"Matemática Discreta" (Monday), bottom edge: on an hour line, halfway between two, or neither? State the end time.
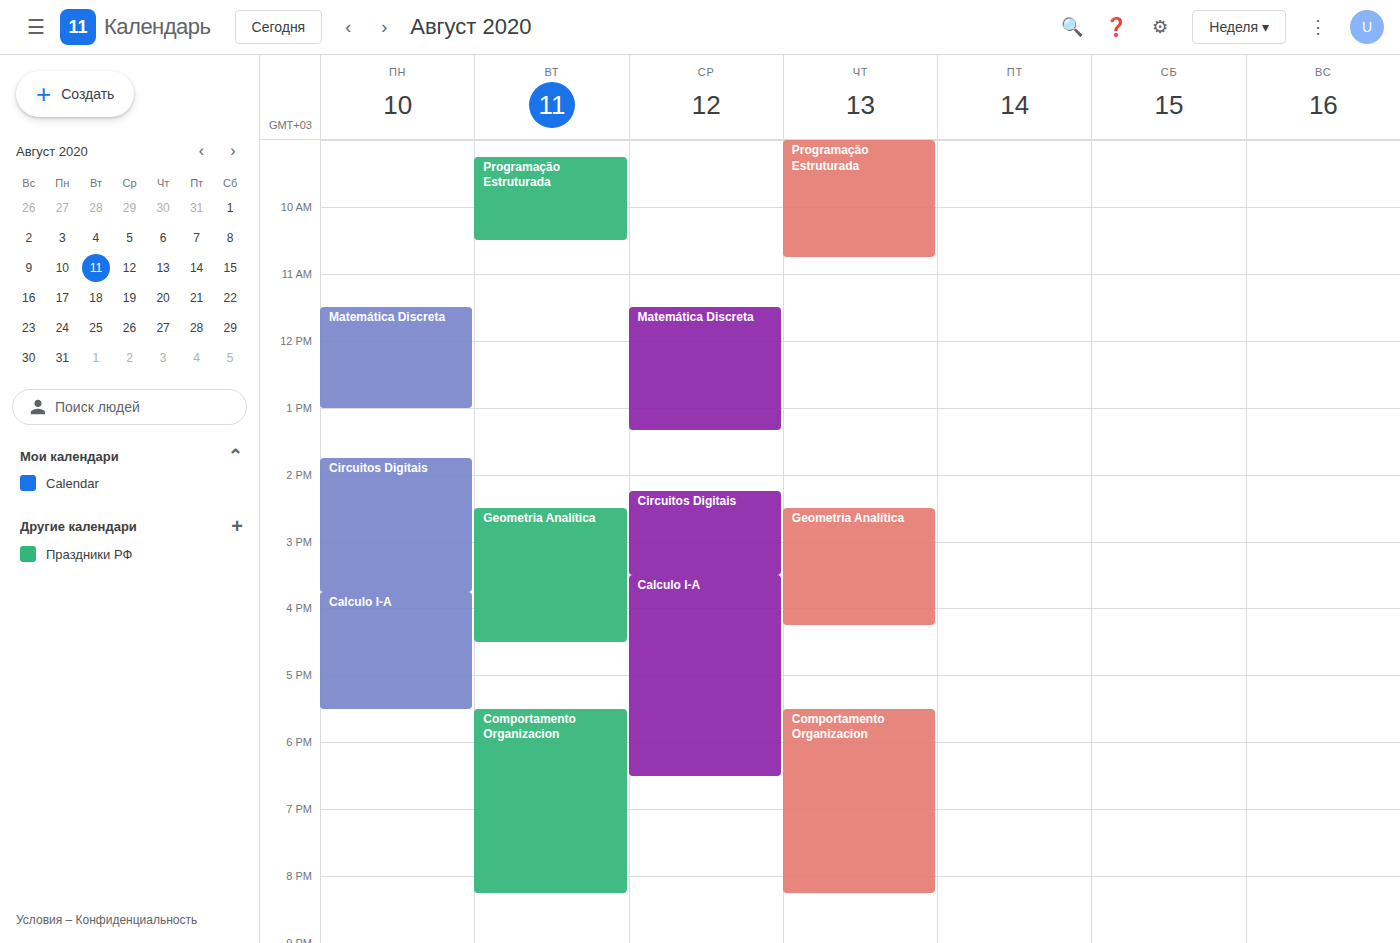
1:00 PM -- exactly on the 1 PM line.